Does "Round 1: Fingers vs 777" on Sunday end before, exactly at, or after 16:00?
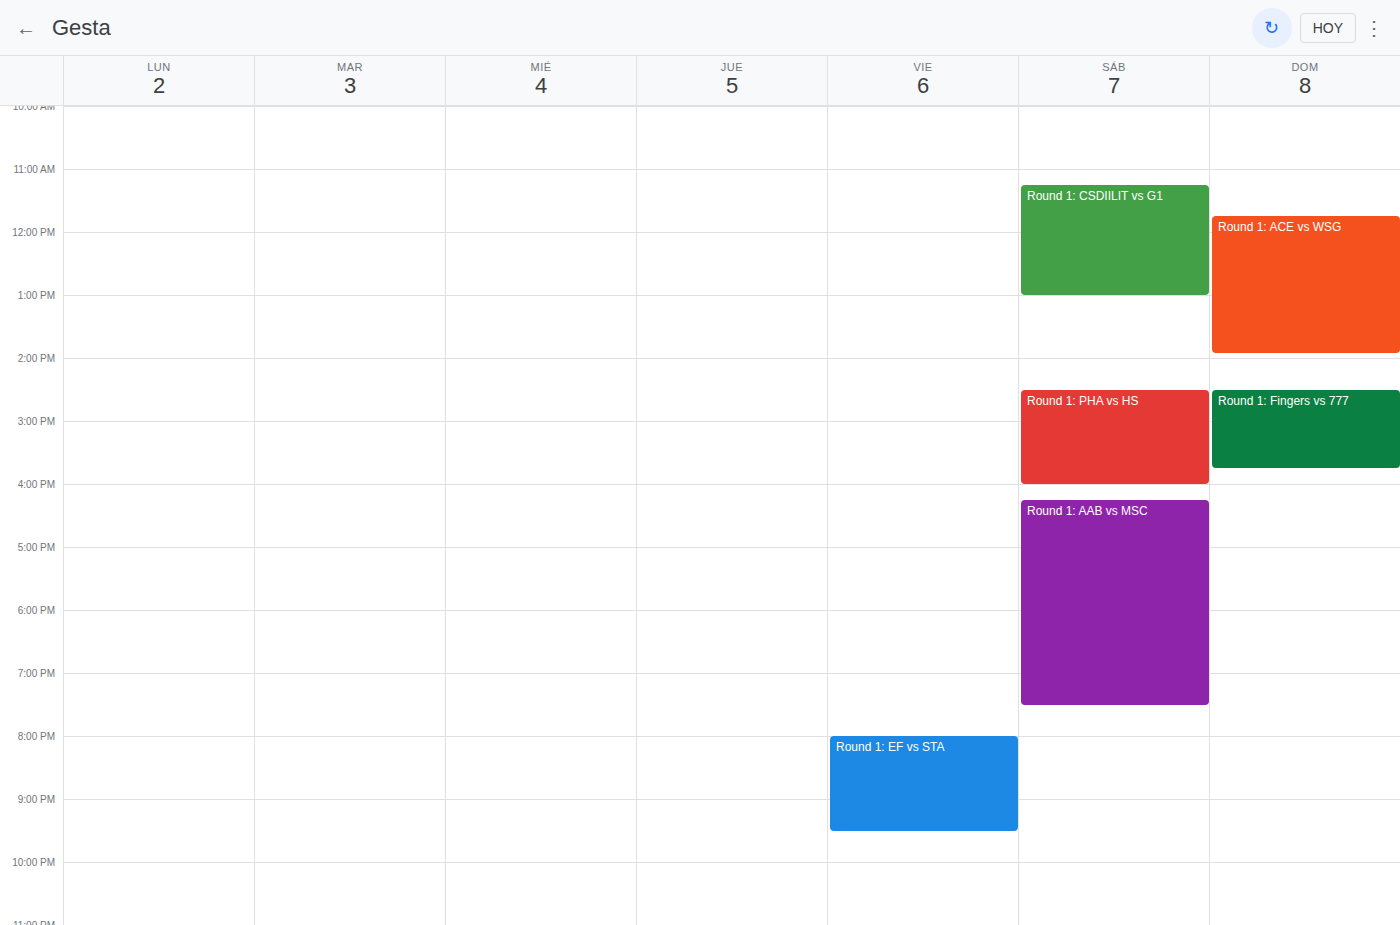
15:45 -- before 16:00, 15 minutes above the 16:00 line.